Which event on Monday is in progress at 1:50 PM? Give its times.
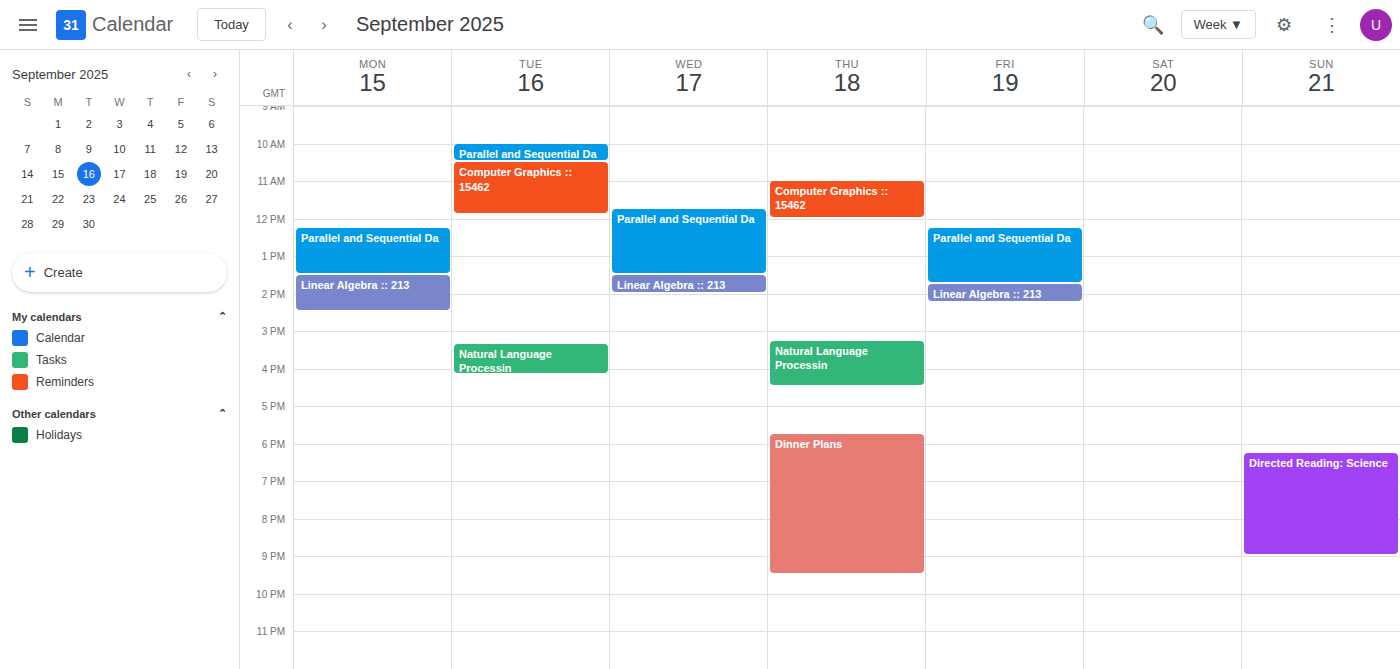
"Linear Algebra :: 213", 1:30 PM to 2:30 PM